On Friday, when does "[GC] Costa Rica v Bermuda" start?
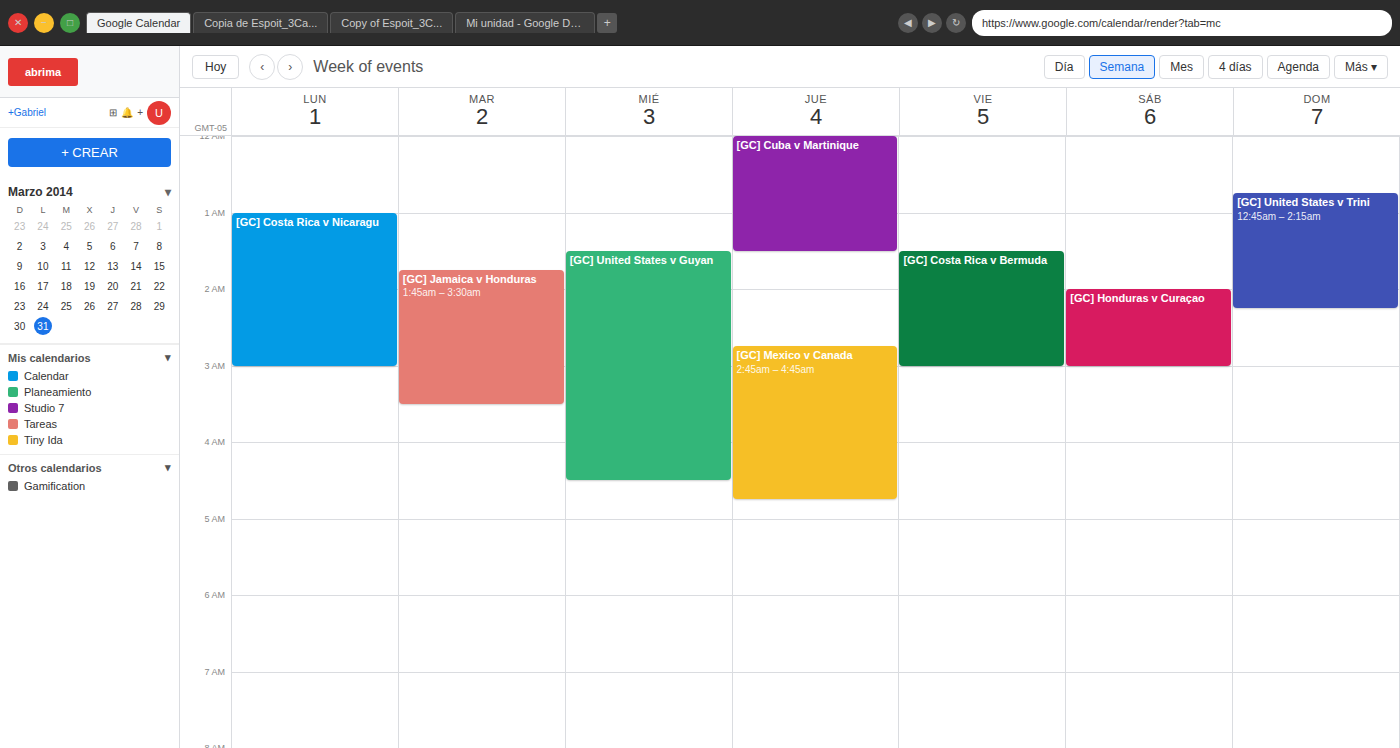
1:30 AM